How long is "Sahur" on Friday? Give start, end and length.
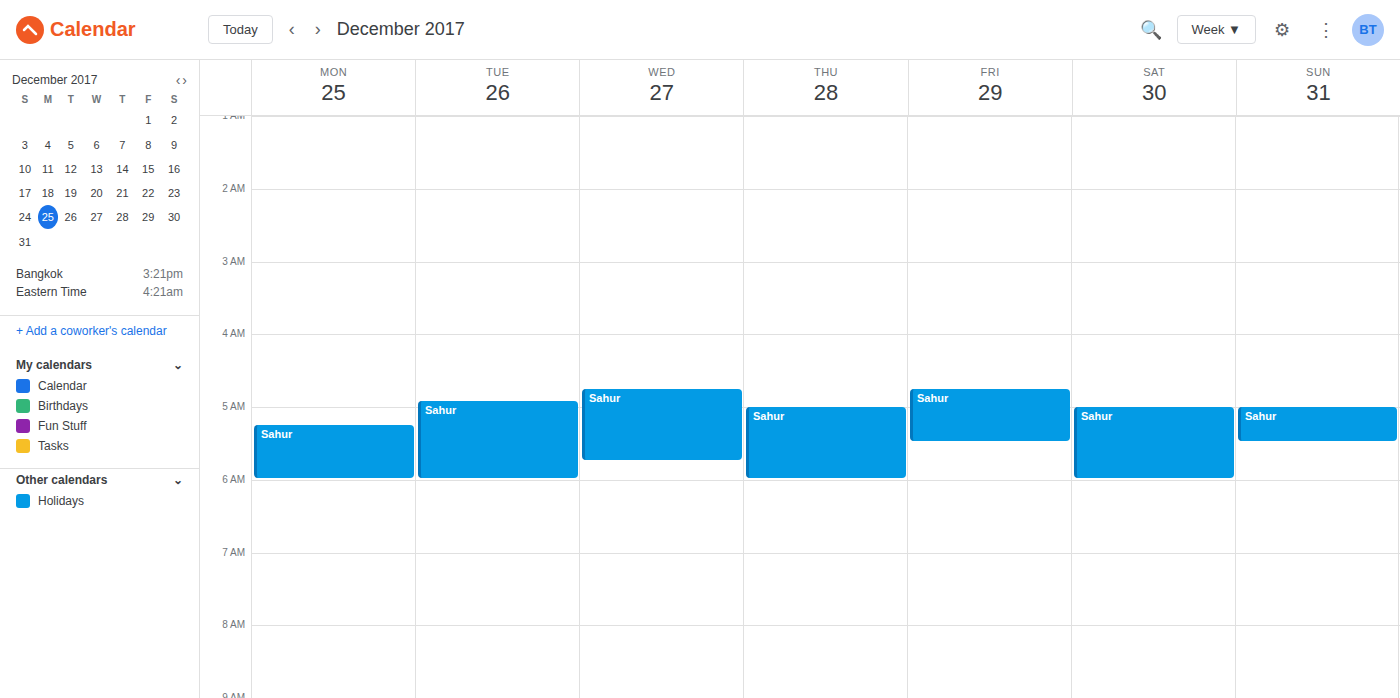
4:45 AM to 5:30 AM, 45 minutes